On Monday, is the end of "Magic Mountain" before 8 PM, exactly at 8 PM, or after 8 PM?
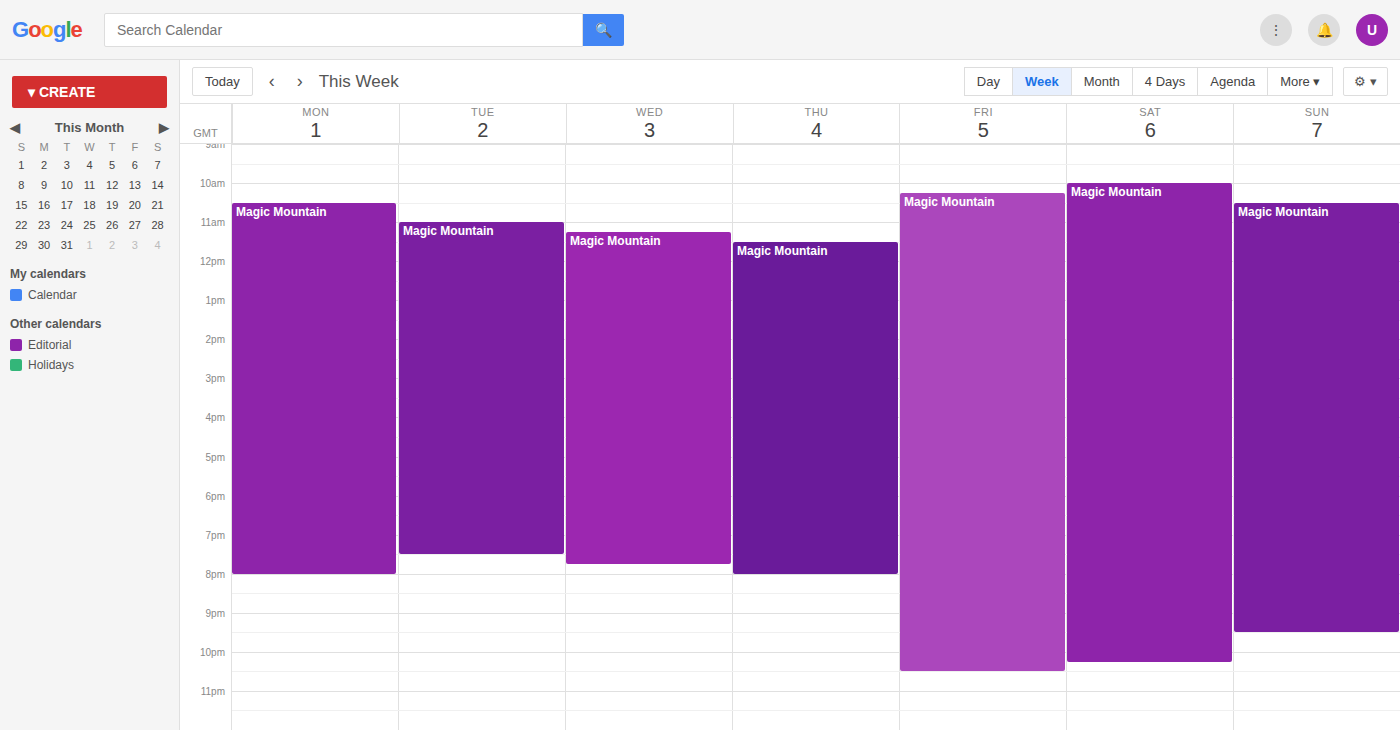
8:00 PM -- exactly at 8 PM, on the 8 PM line.